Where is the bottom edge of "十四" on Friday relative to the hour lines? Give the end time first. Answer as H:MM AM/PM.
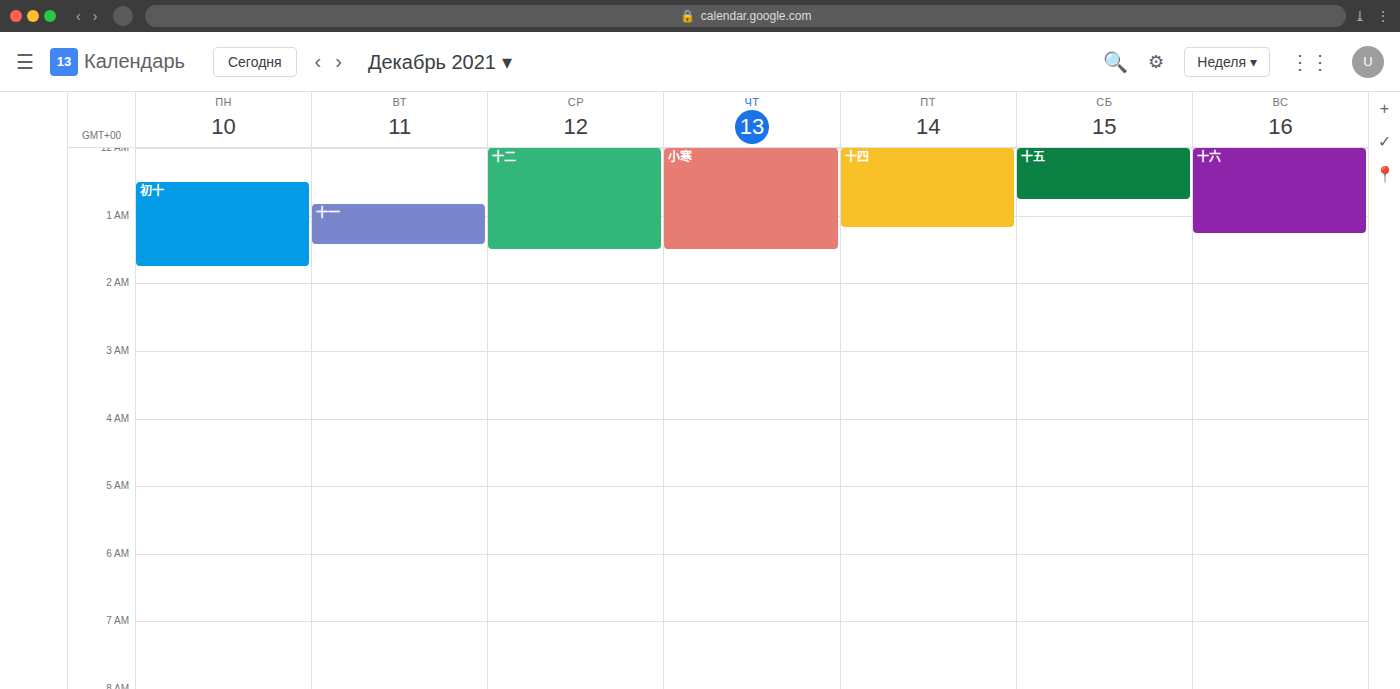
1:10 AM -- neither: 10 minutes below the 1 AM line and 50 minutes above the 2 AM line.